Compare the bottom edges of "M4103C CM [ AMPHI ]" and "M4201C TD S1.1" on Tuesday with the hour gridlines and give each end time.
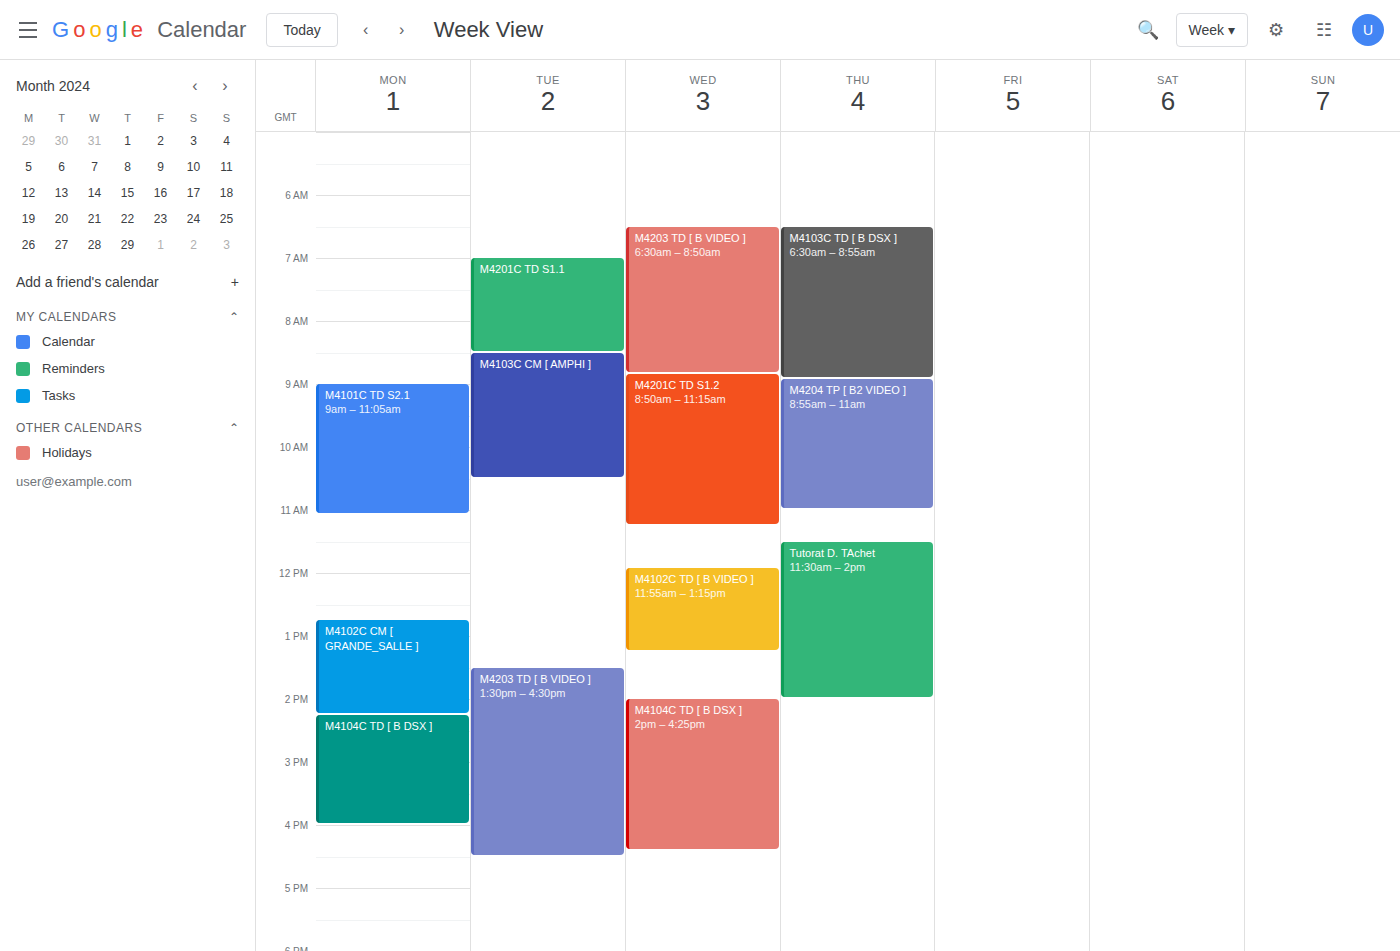
"M4103C CM [ AMPHI ]": 10:30 AM, halfway between the 10 AM and 11 AM lines. "M4201C TD S1.1": 8:30 AM, halfway between the 8 AM and 9 AM lines.